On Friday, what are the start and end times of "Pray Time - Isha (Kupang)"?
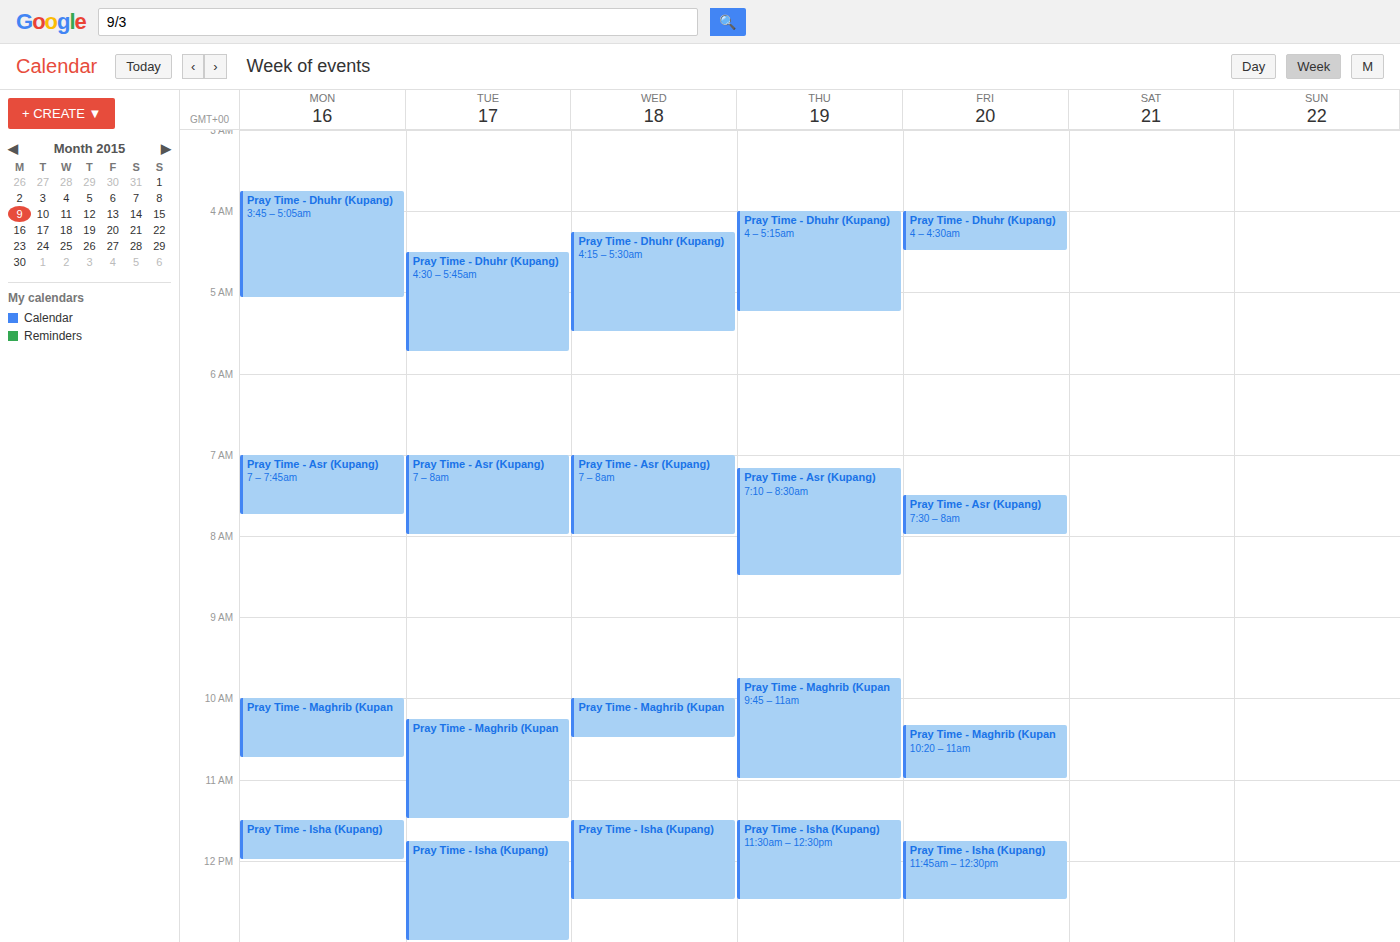
11:45 AM to 12:30 PM